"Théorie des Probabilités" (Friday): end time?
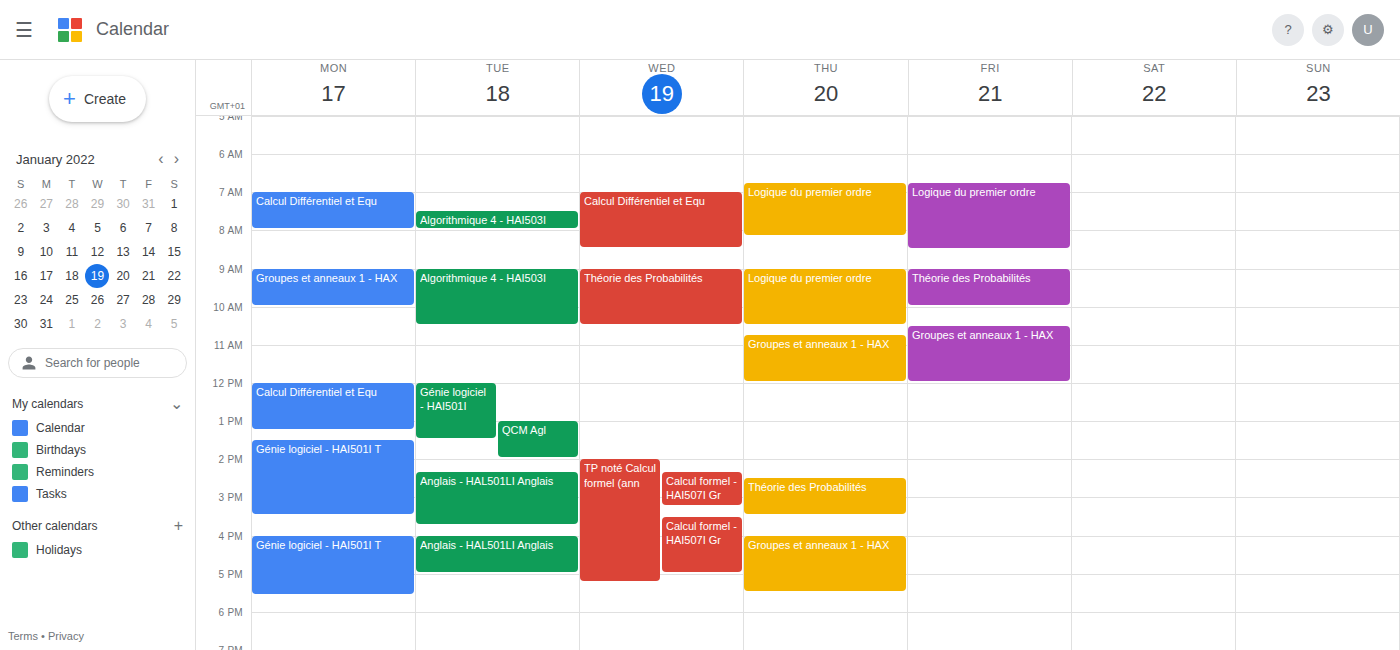
10:00 AM